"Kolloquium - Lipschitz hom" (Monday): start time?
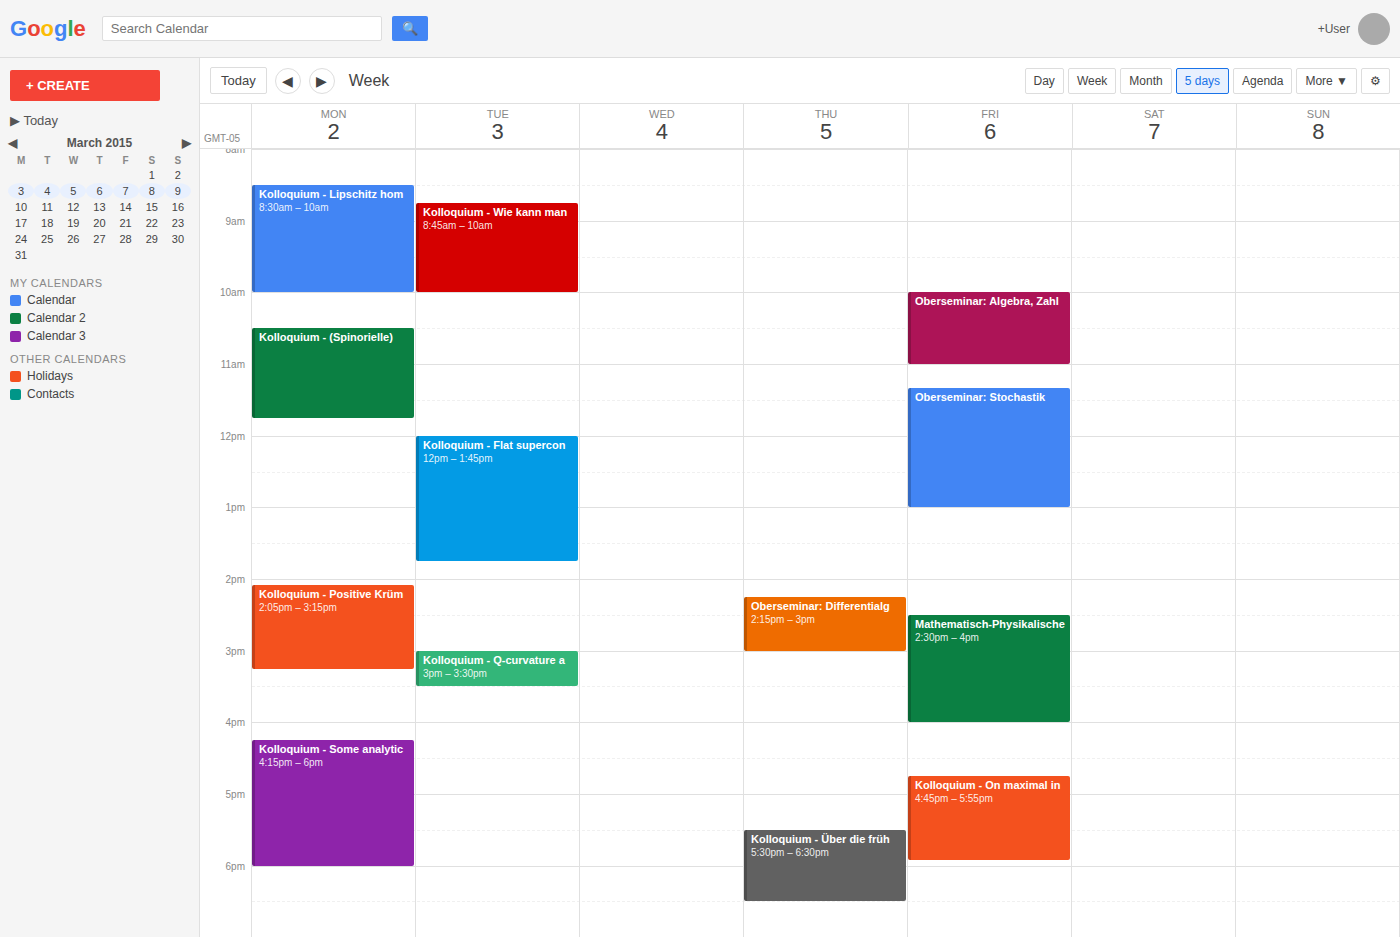
8:30 AM